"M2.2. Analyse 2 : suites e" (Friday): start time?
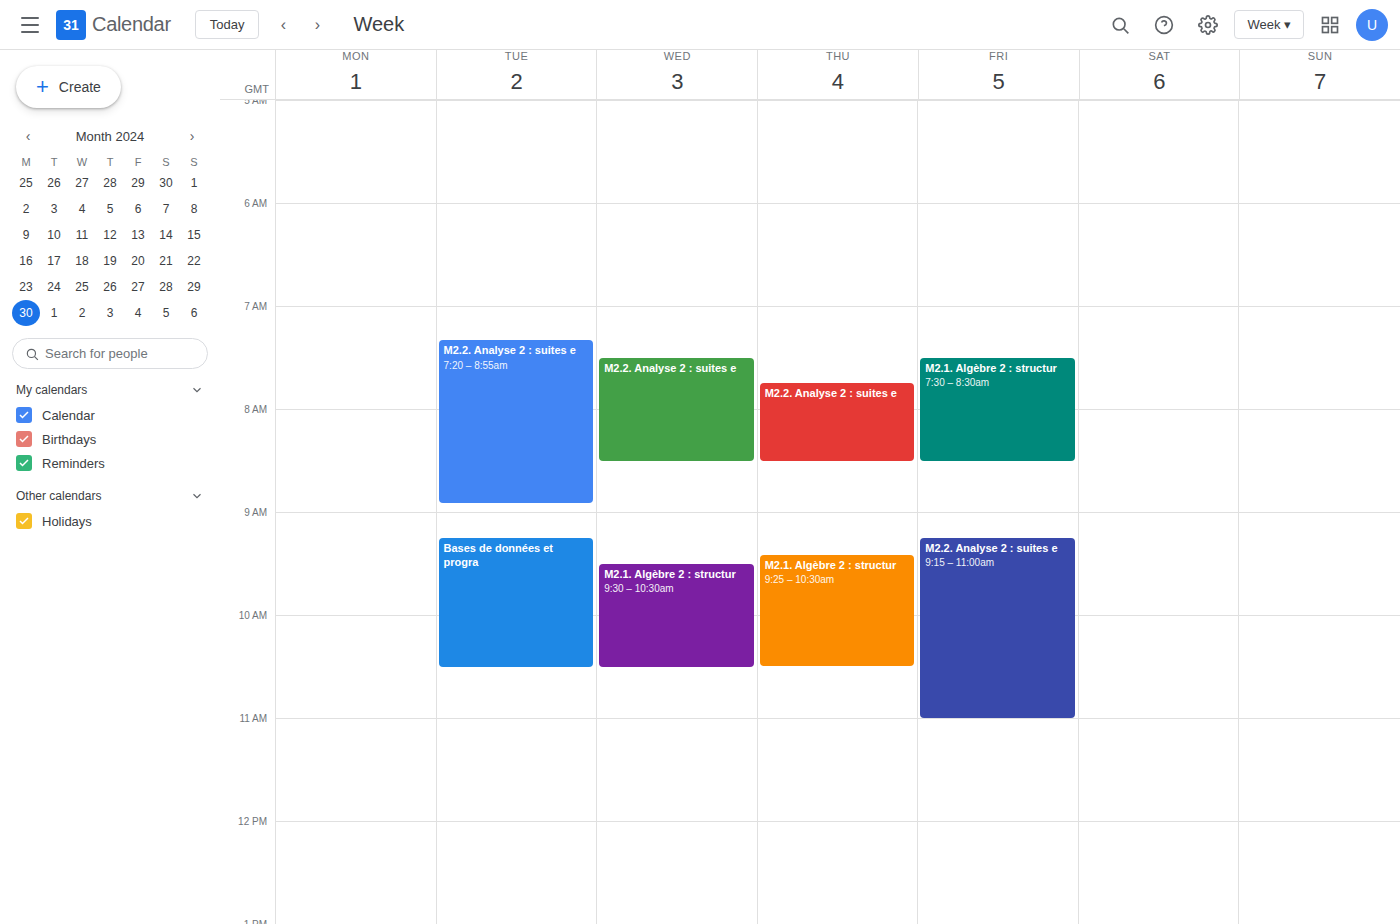
9:15 AM